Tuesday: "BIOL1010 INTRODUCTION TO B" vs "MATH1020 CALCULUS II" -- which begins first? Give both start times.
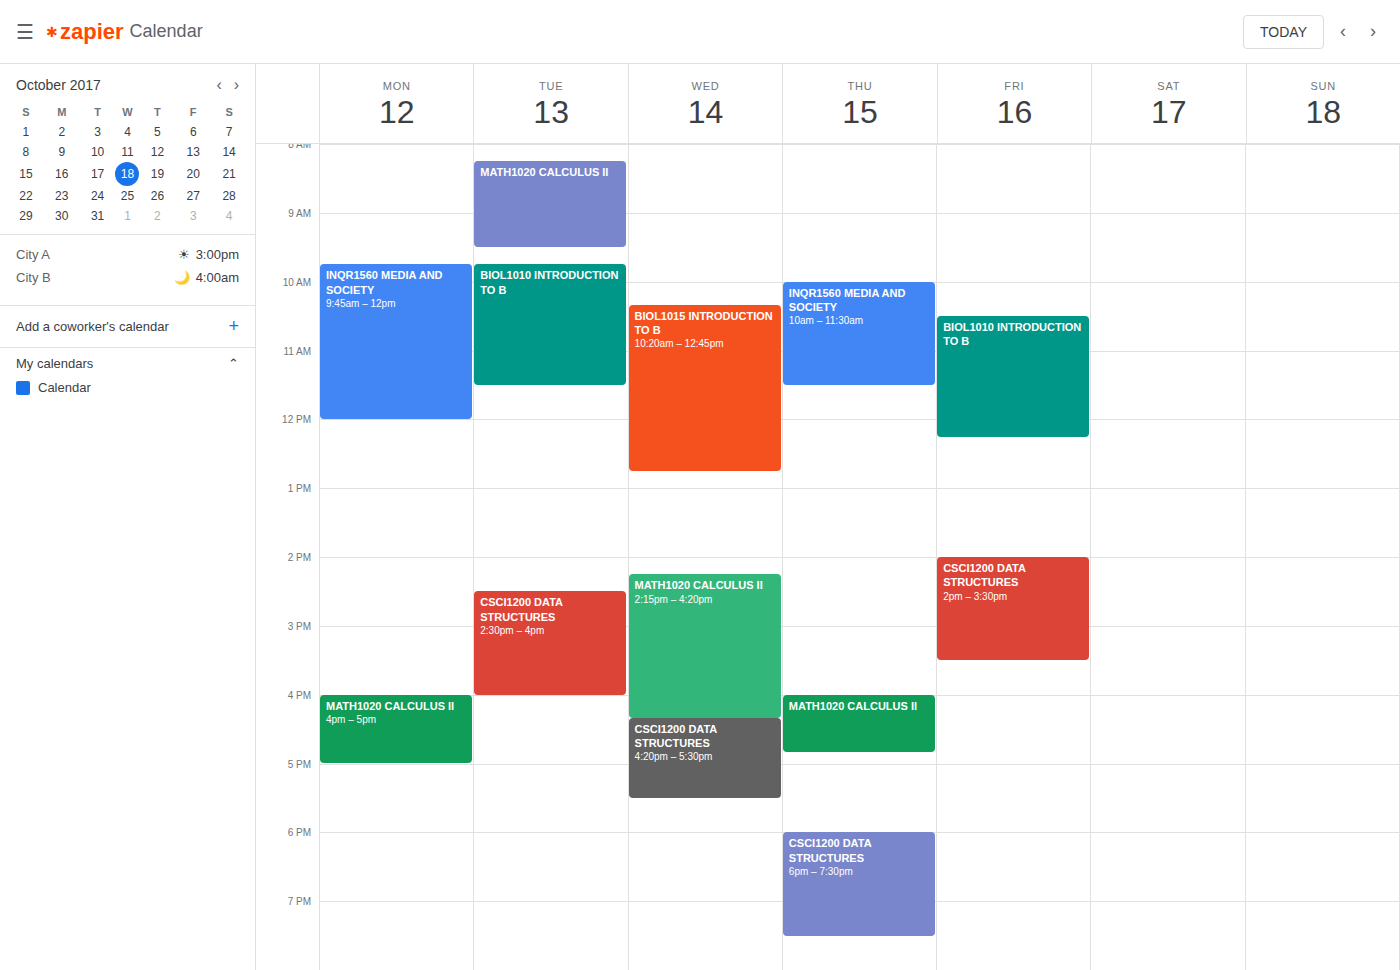
"MATH1020 CALCULUS II" 8:15 AM; "BIOL1010 INTRODUCTION TO B" 9:45 AM.